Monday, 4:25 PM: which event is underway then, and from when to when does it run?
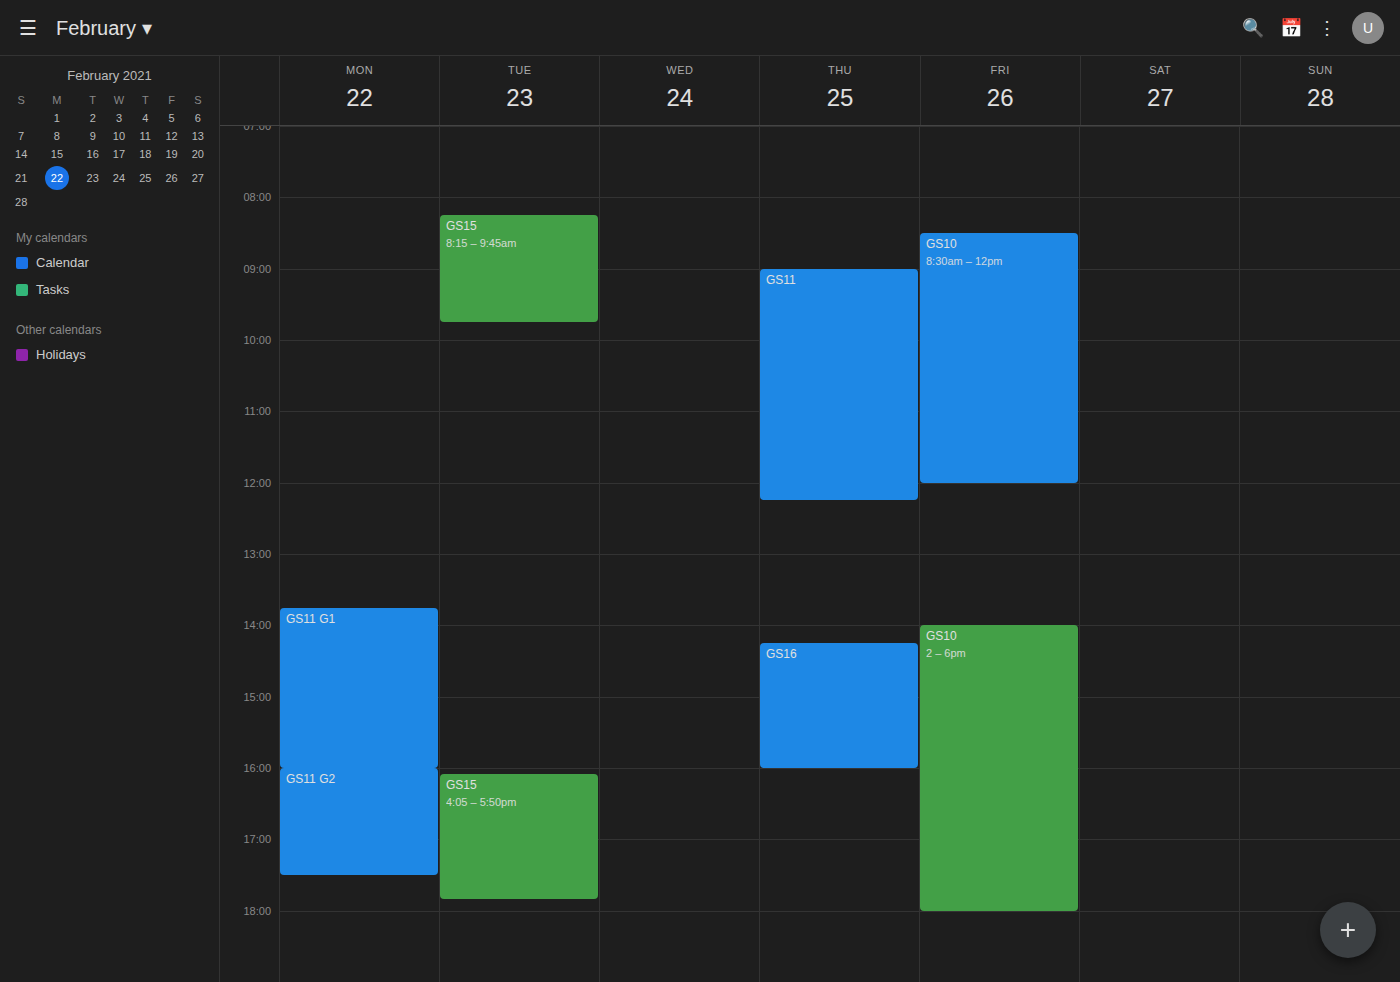
"GS11 G2", 4:00 PM to 5:30 PM